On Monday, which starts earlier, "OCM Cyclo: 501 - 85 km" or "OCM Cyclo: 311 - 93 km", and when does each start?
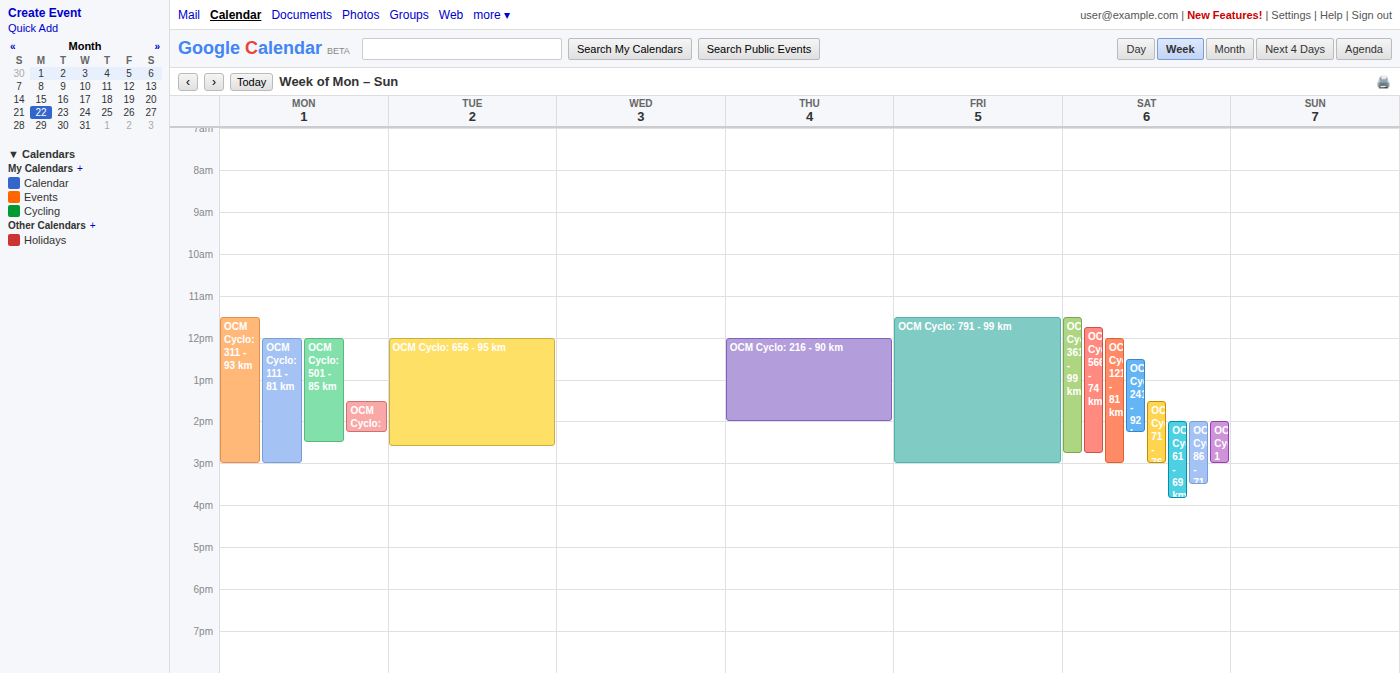
"OCM Cyclo: 311 - 93 km" 11:30 AM; "OCM Cyclo: 501 - 85 km" 12:00 PM.